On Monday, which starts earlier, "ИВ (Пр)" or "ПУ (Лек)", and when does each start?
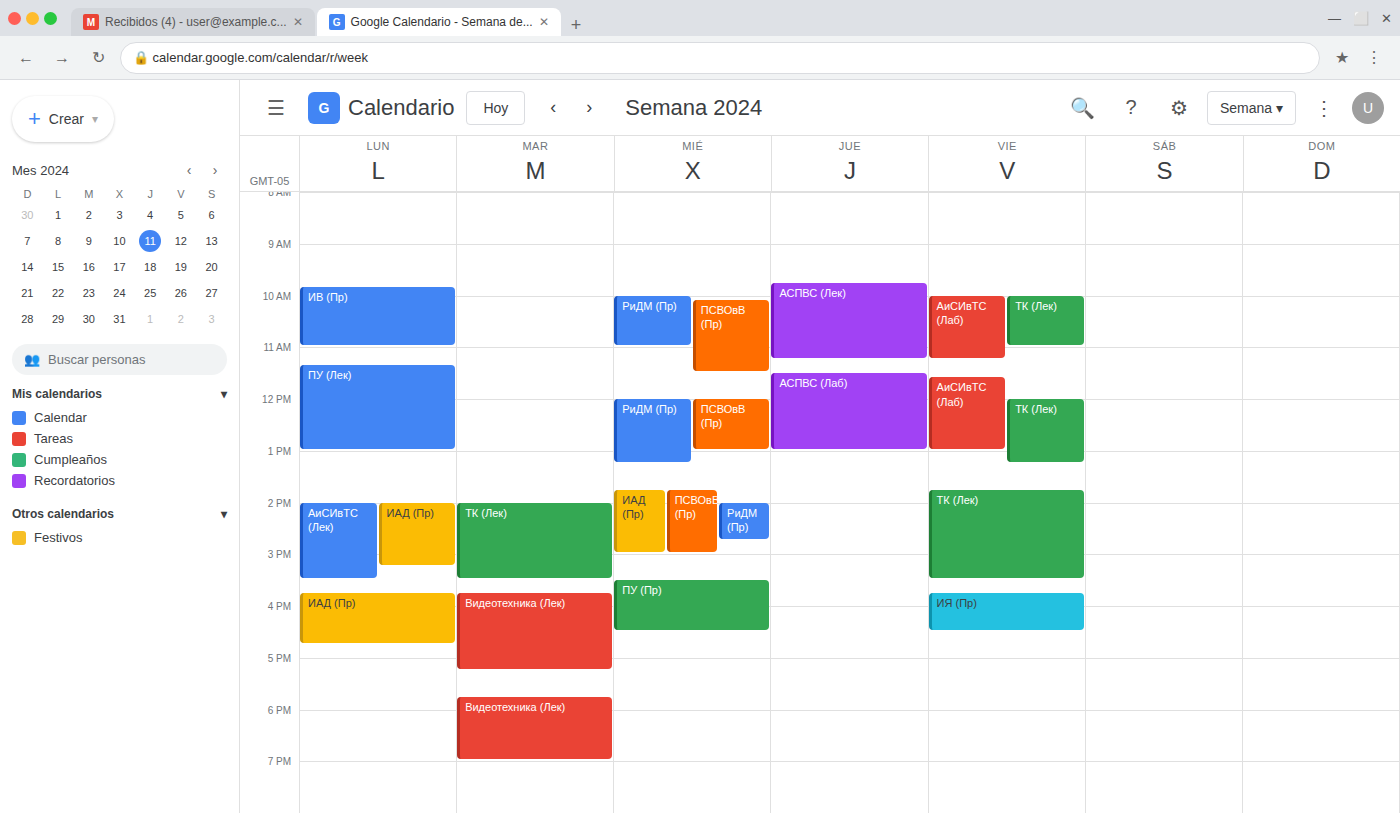
"ИВ (Пр)" 09:50; "ПУ (Лек)" 11:20.